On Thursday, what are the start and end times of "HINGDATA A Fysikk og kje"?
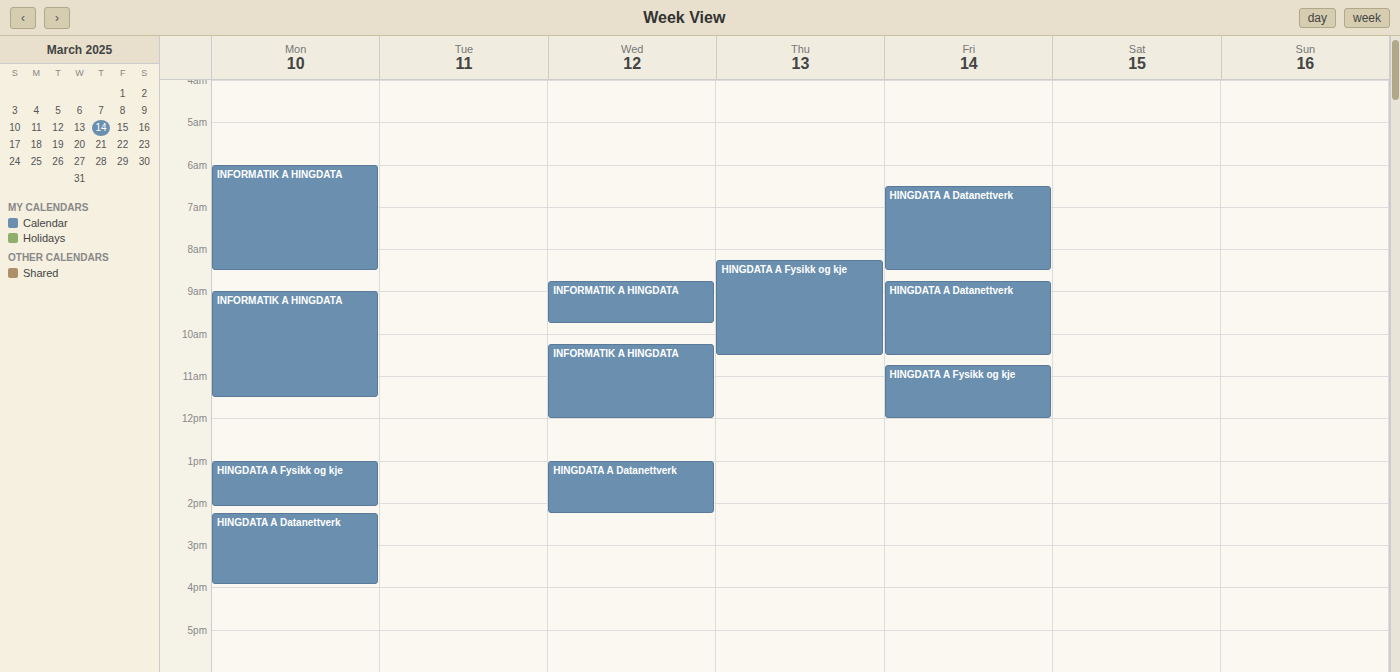
8:15 AM to 10:30 AM